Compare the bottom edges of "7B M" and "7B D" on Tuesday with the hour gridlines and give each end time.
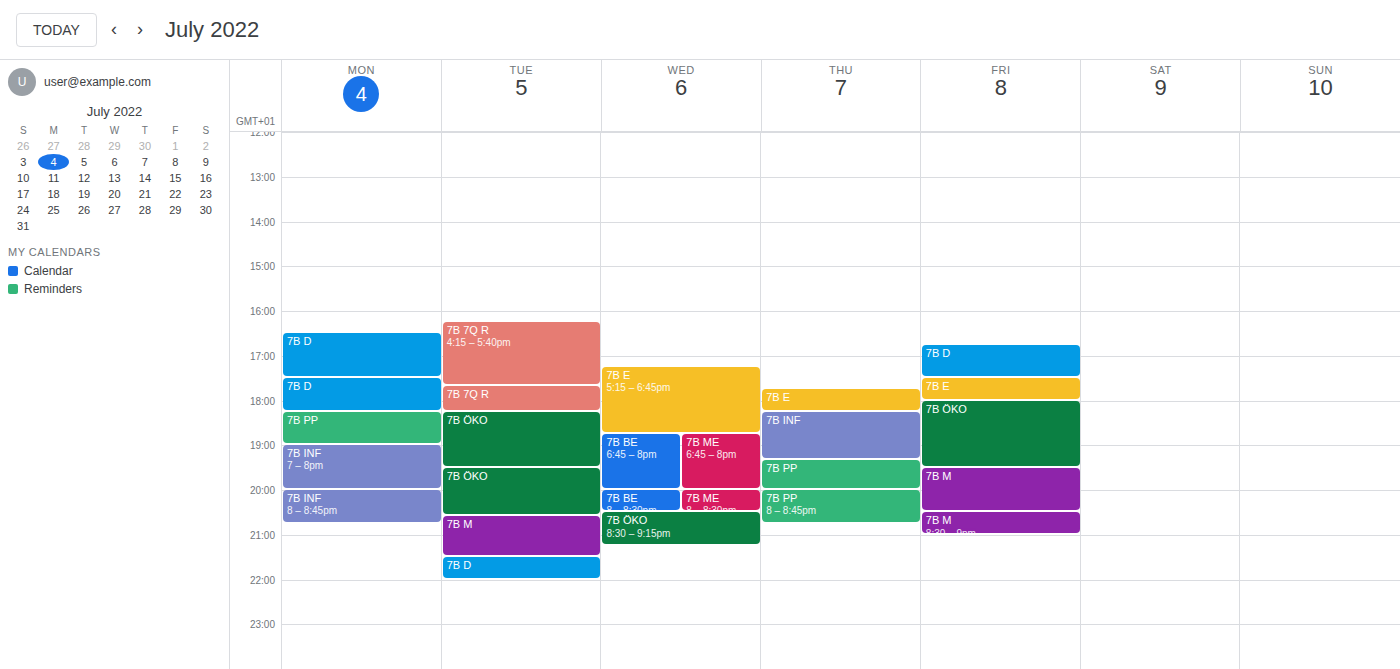
"7B M": 9:30 PM, halfway between the 9 PM and 10 PM lines. "7B D": 10:00 PM, exactly on the 10 PM line.